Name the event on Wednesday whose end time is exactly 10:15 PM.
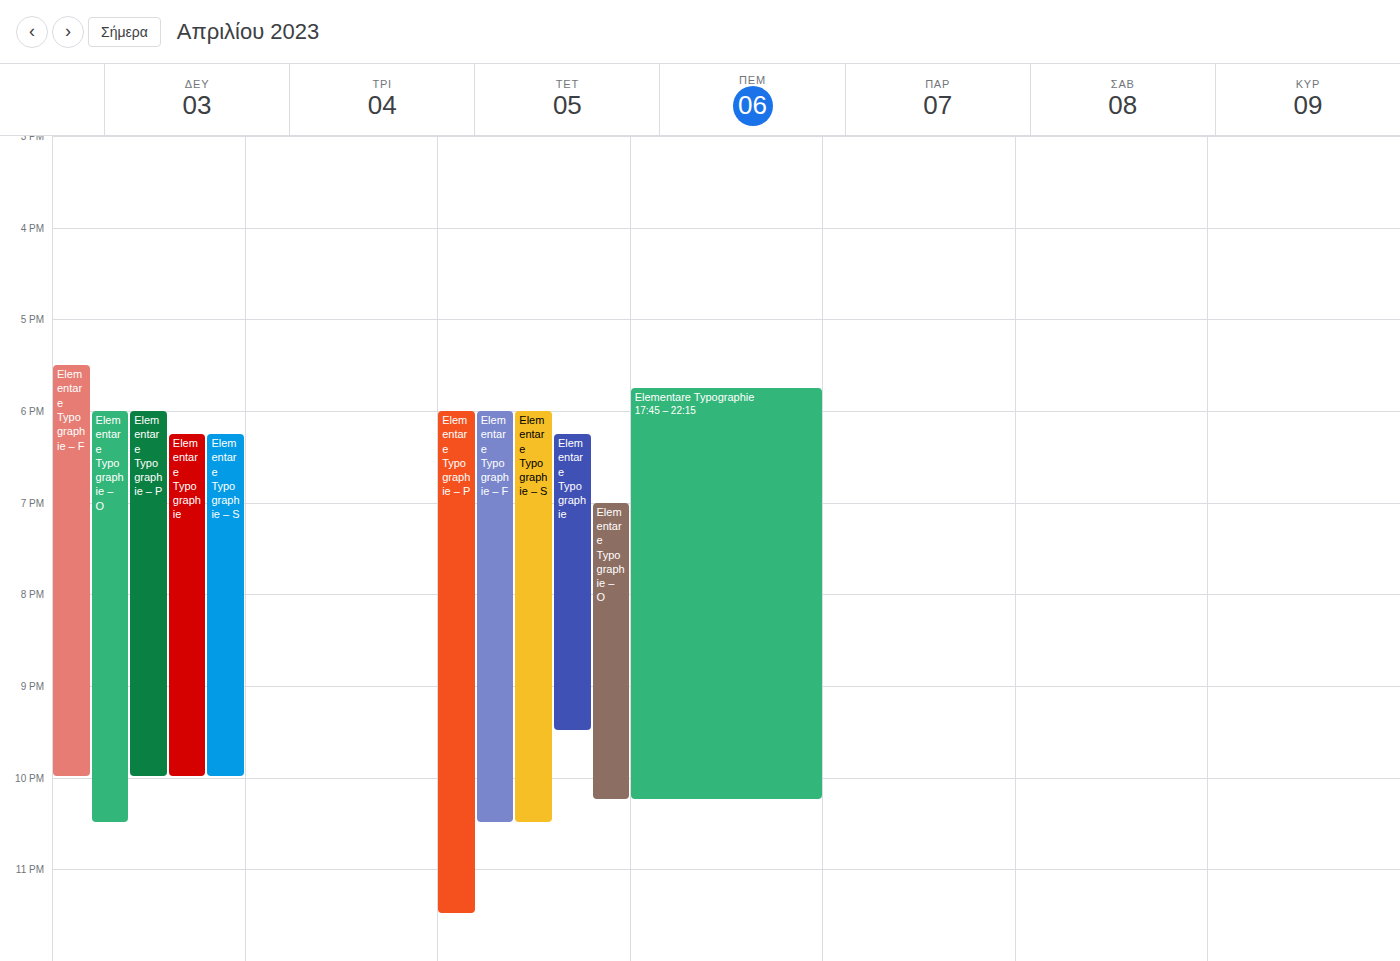
"Elementare Typographie – O"